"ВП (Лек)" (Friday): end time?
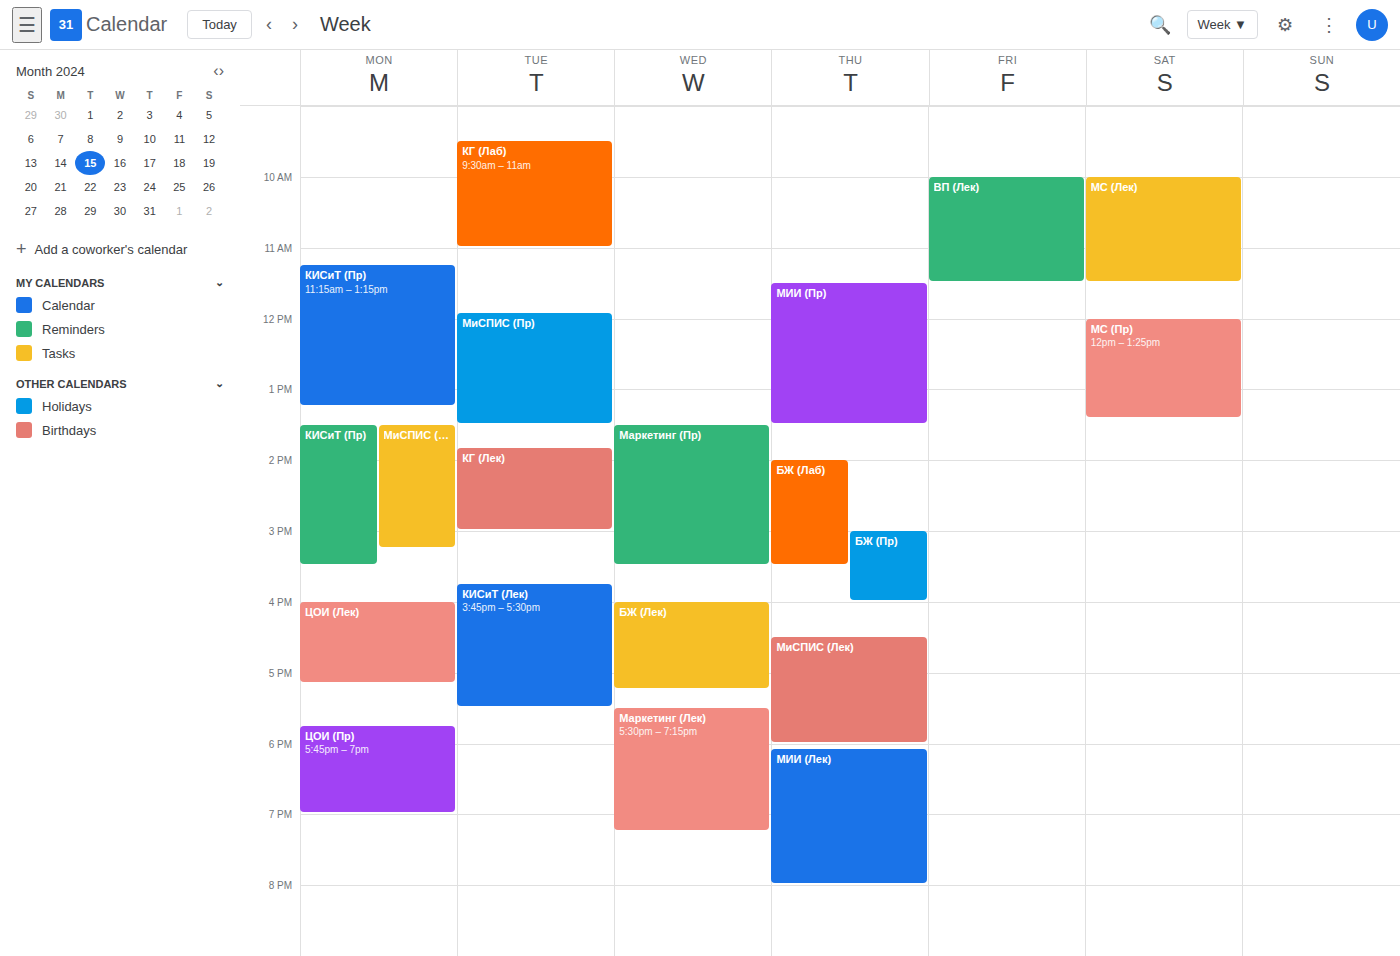
11:30 AM